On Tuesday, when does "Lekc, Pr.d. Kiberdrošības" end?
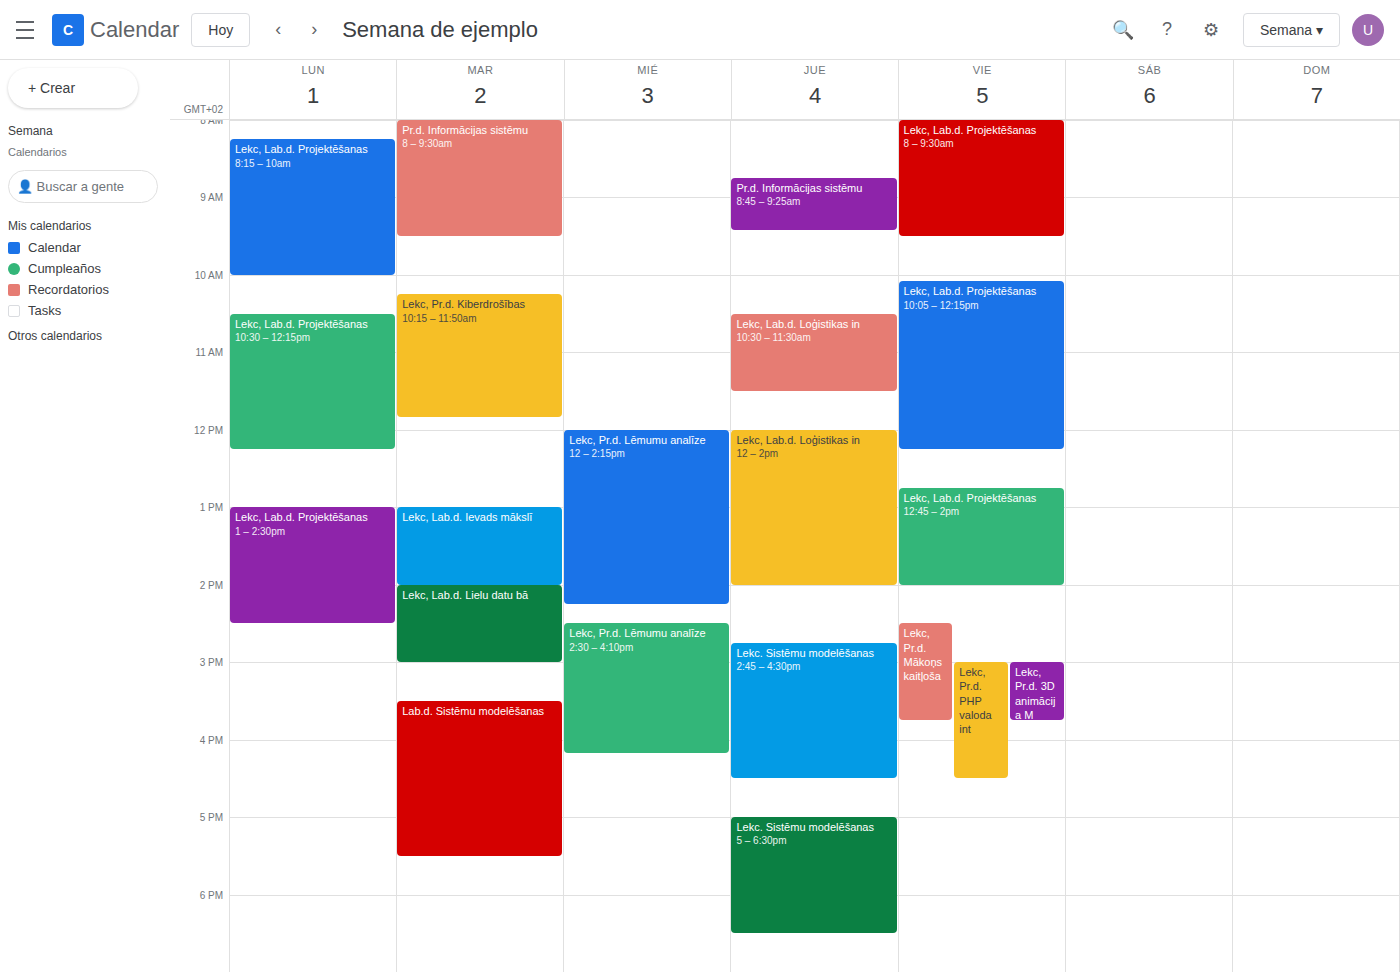
11:50